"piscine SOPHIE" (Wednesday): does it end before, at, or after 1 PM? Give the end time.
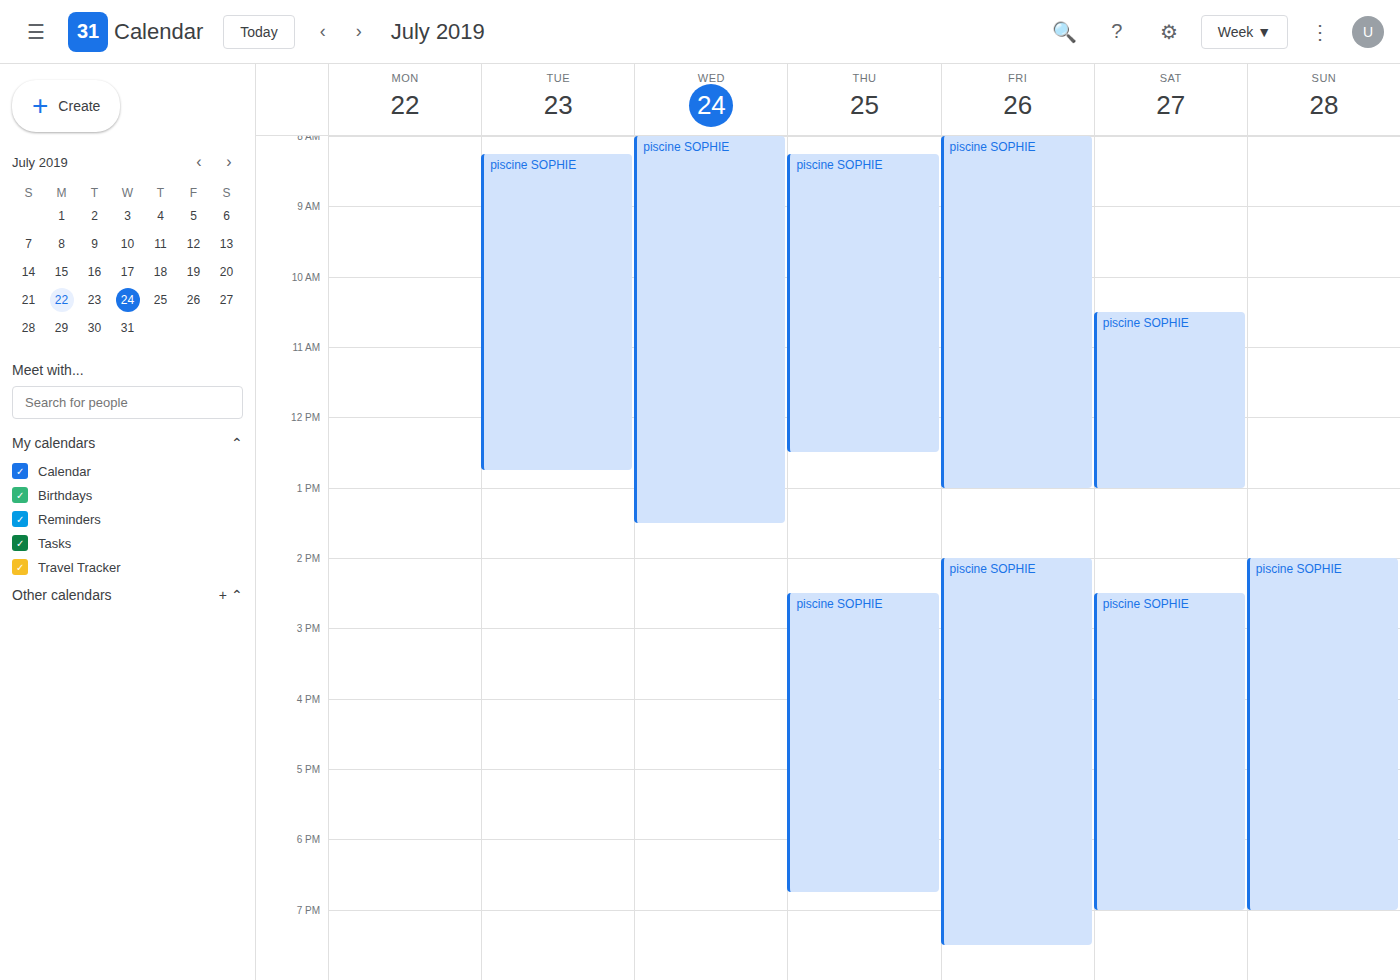
1:30 PM -- after 1 PM, 30 minutes below the 1 PM line.